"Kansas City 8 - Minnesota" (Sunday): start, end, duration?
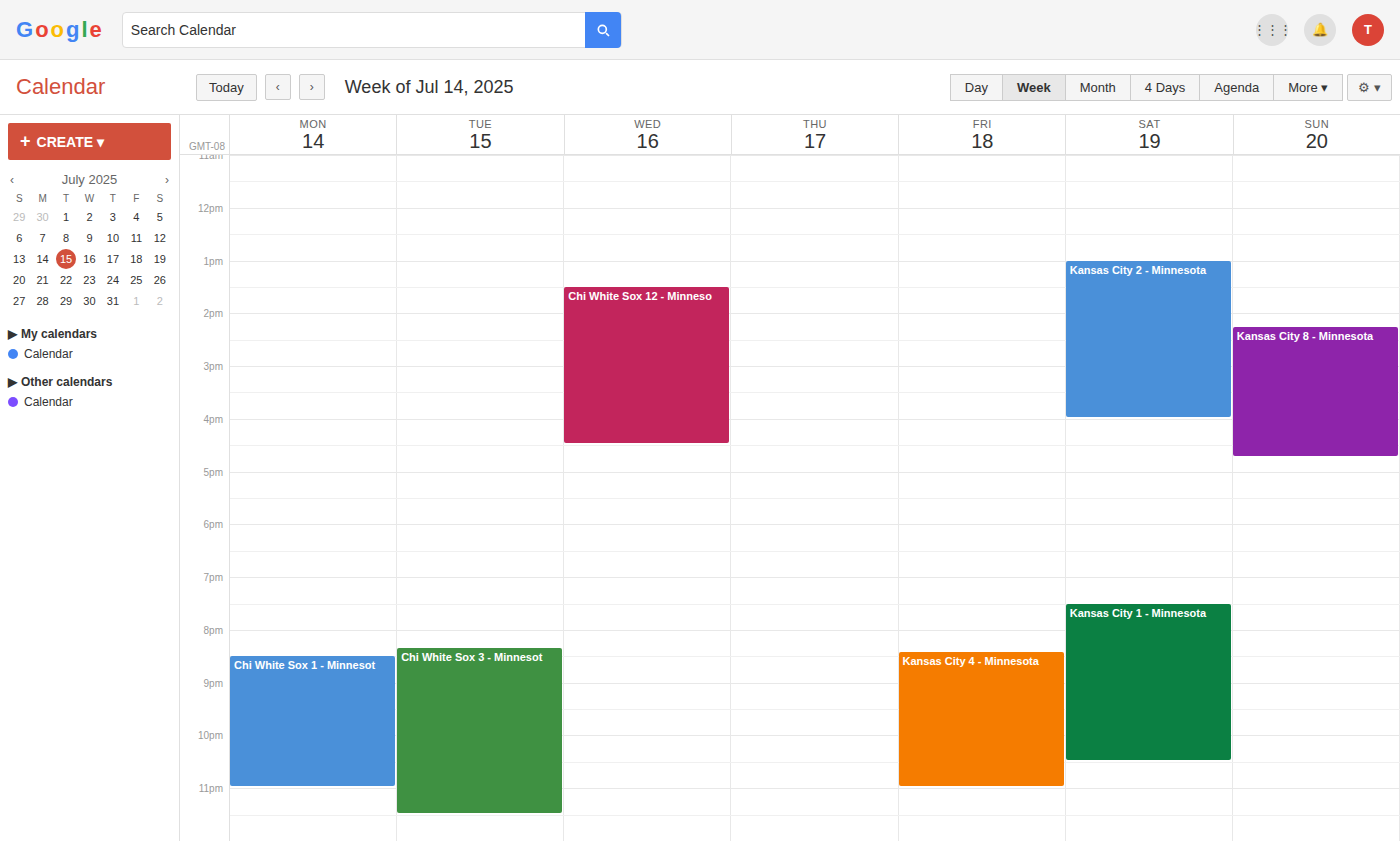
14:15 to 16:45, 2 hours 30 minutes